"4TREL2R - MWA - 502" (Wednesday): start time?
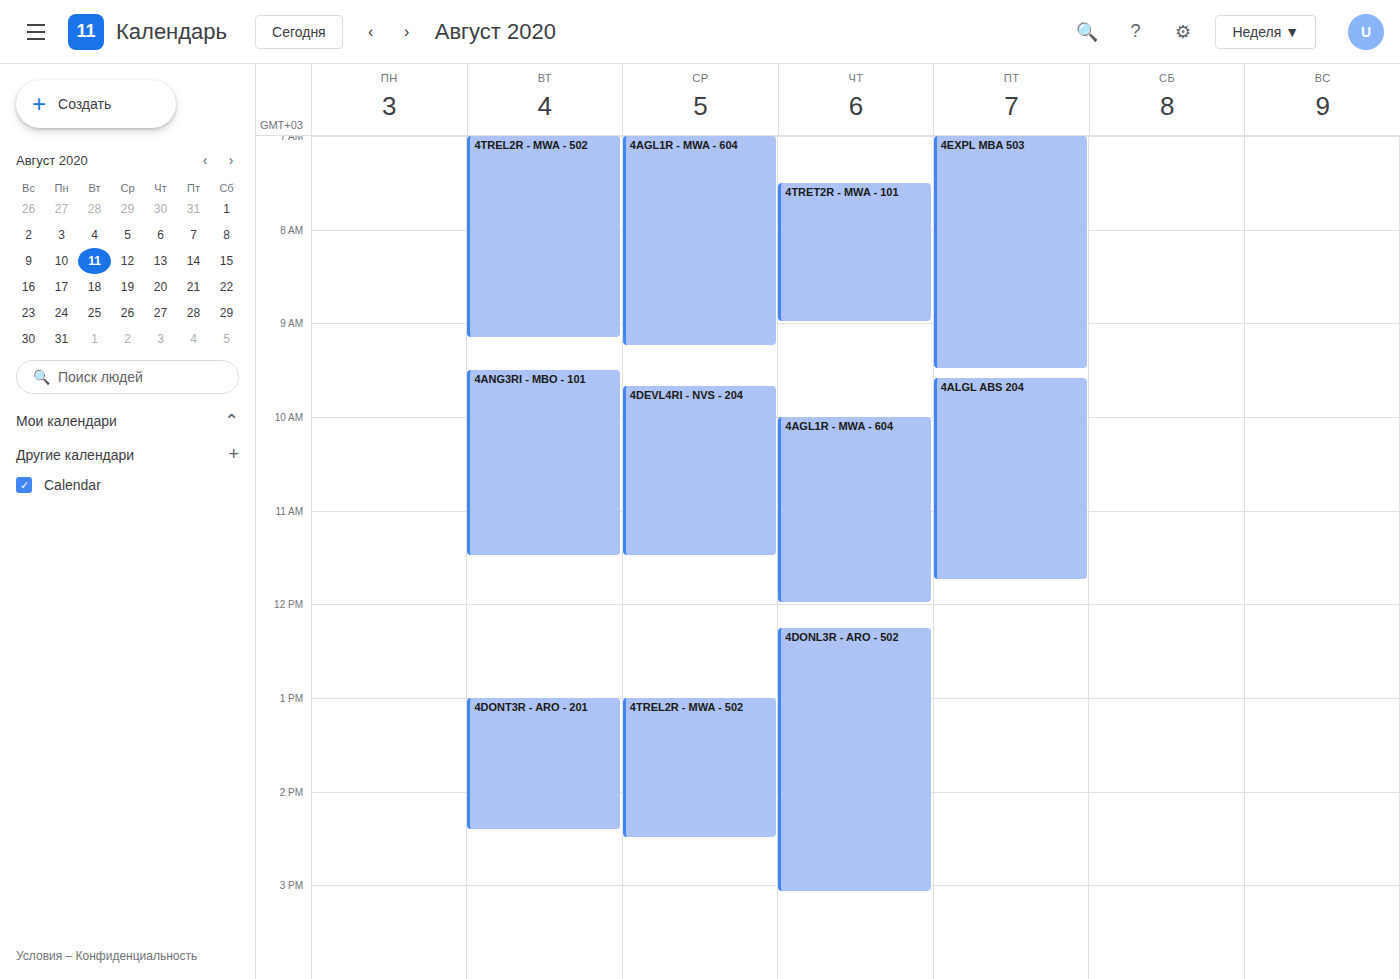
13:00